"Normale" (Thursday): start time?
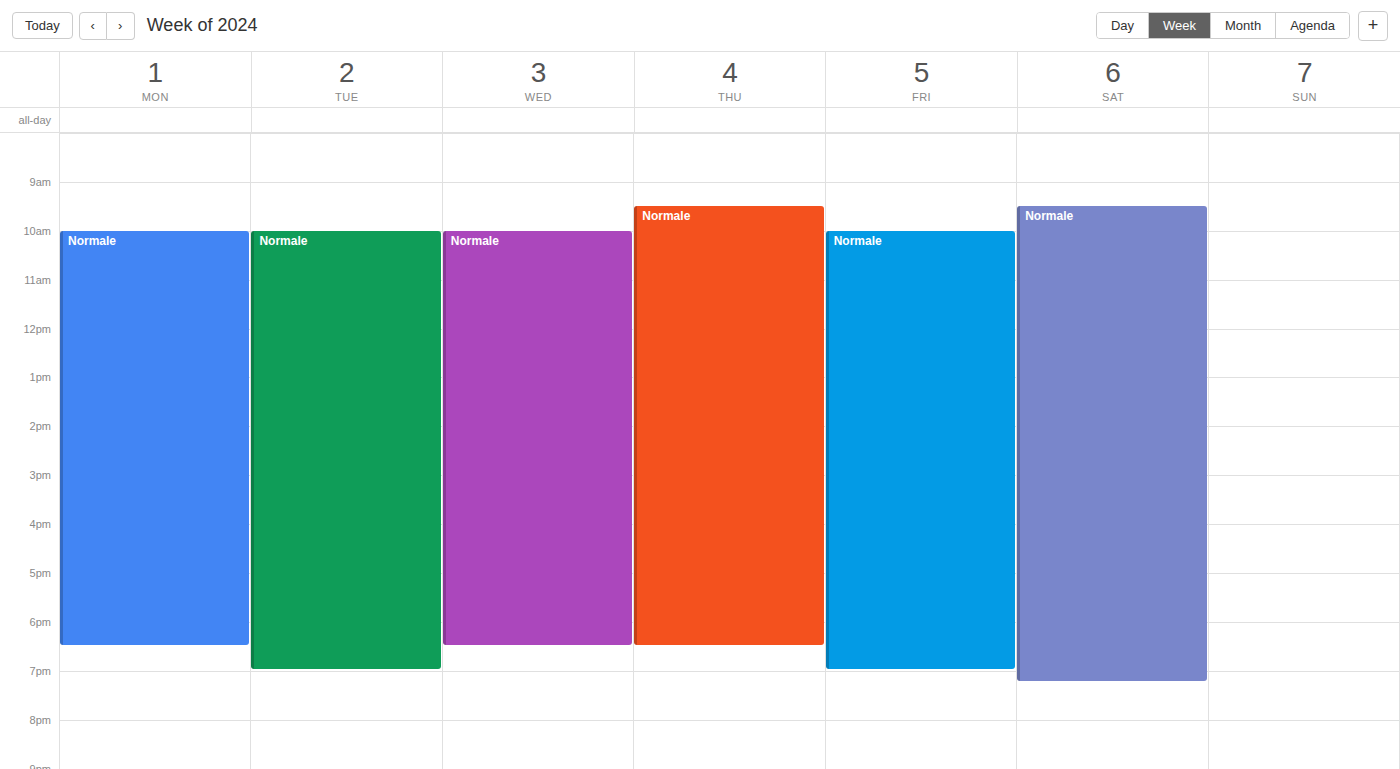
9:30 AM